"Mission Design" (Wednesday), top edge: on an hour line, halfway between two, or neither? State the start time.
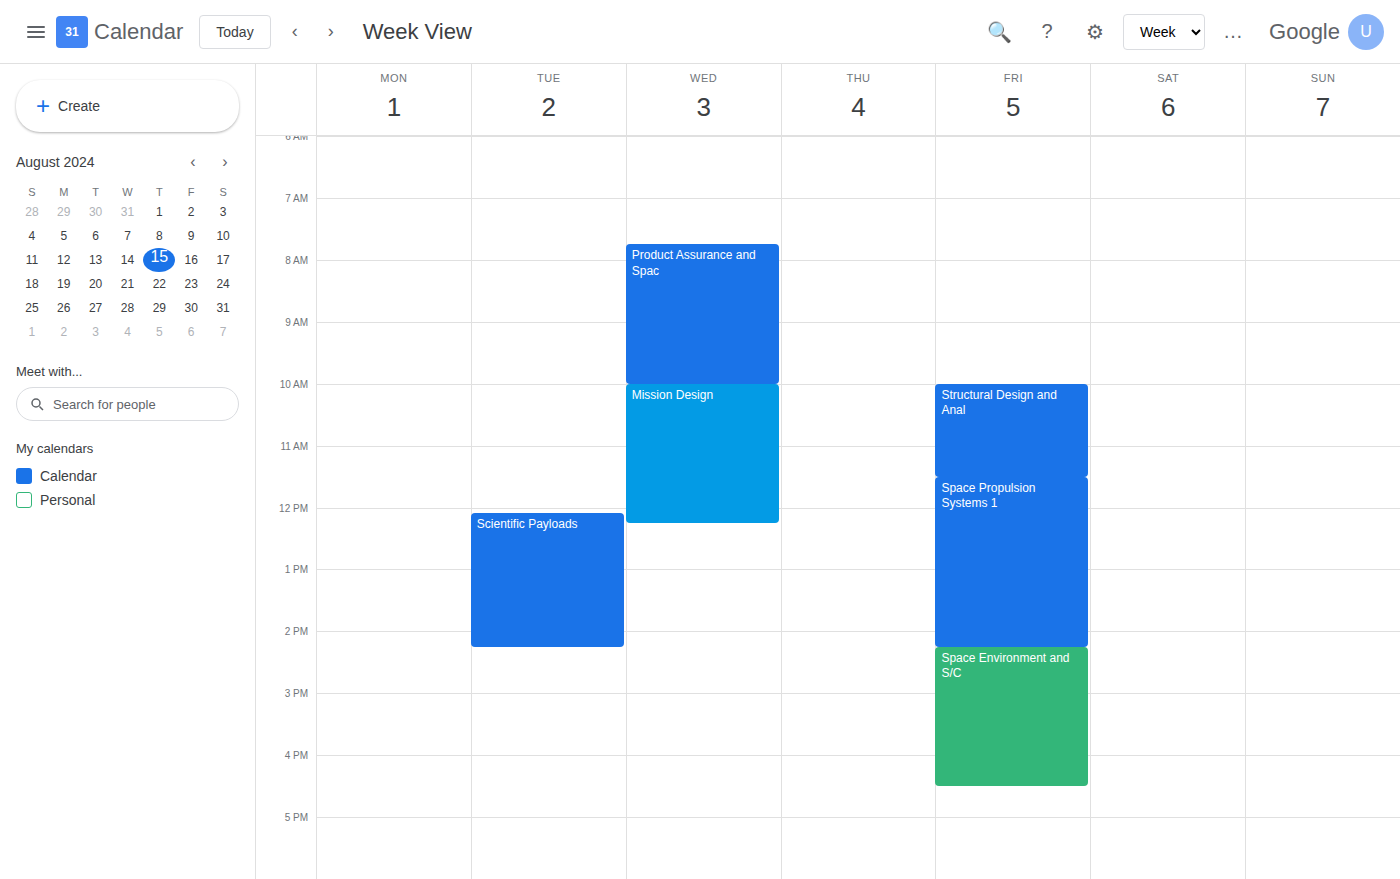
10:00 AM -- exactly on the 10 AM line.